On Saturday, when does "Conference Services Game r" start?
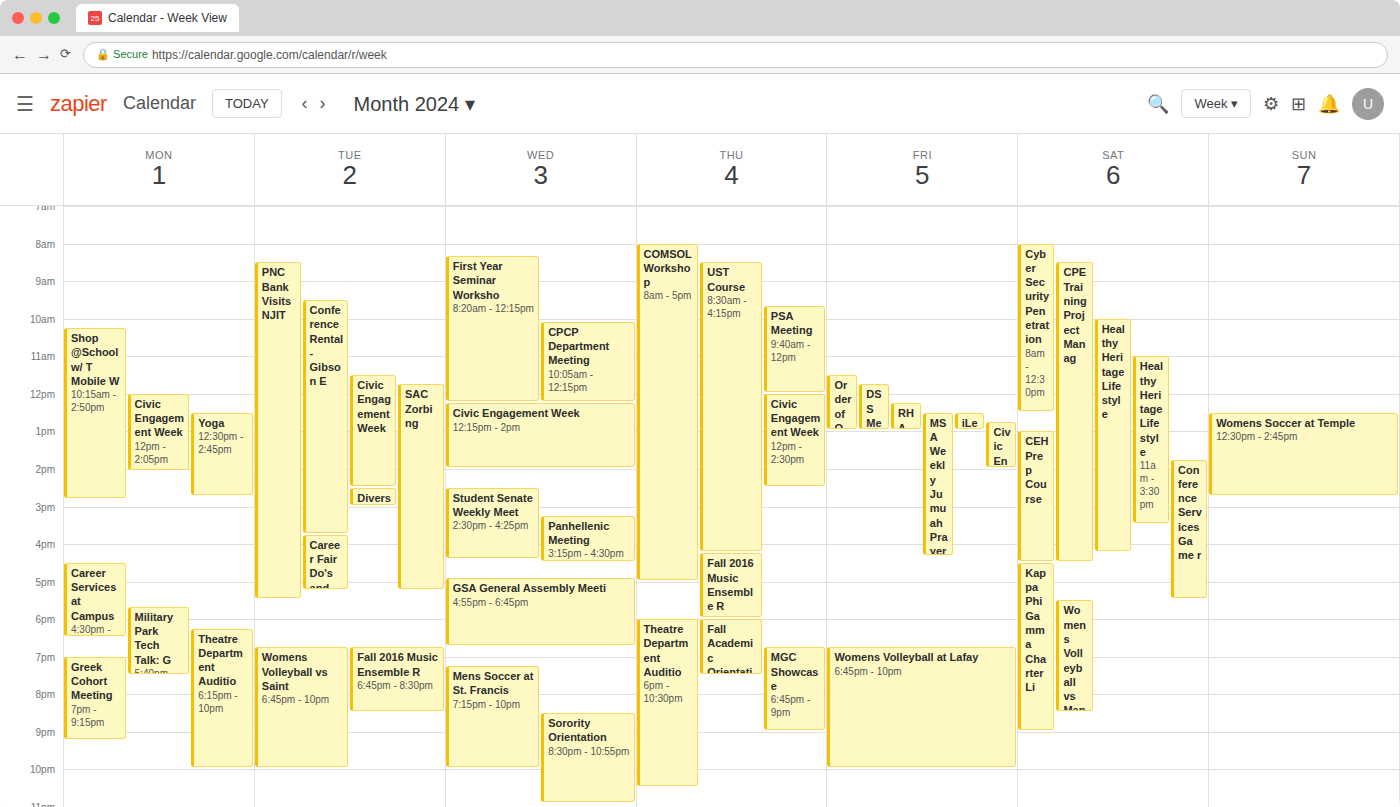
1:45 PM